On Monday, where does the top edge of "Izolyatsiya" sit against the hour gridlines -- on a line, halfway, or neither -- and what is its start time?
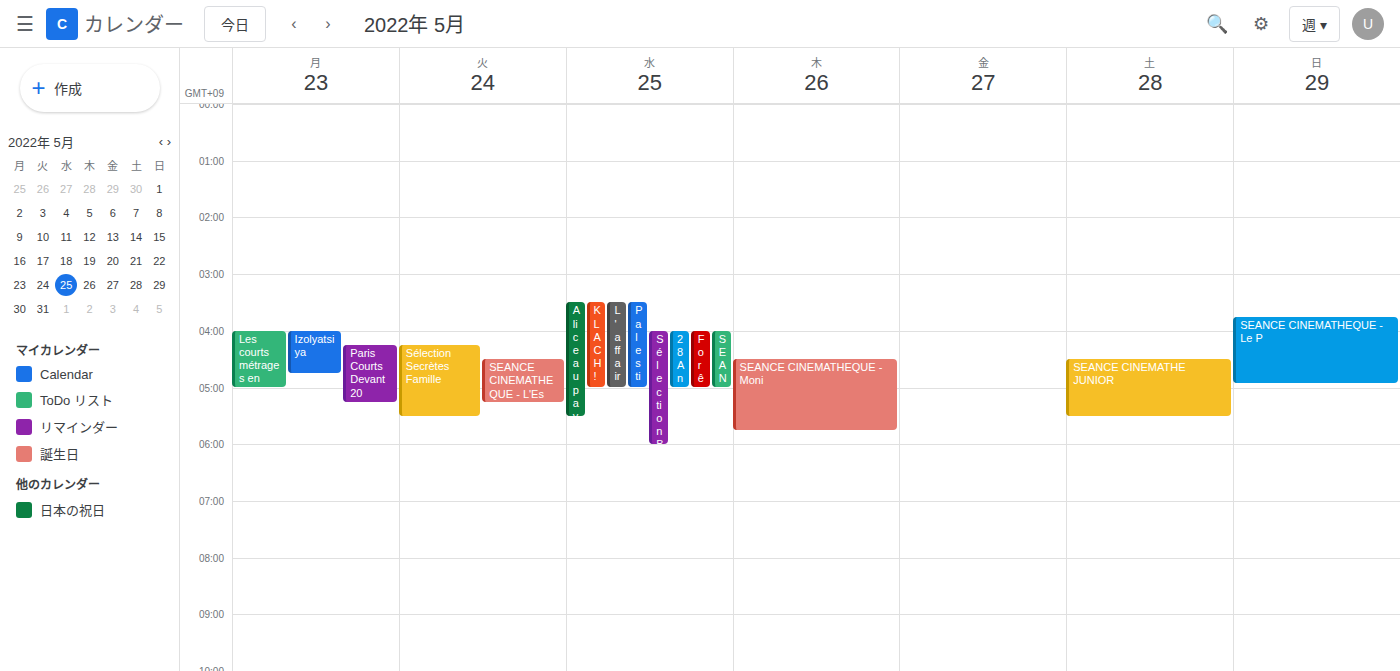
4:00 AM -- exactly on the 4 AM line.